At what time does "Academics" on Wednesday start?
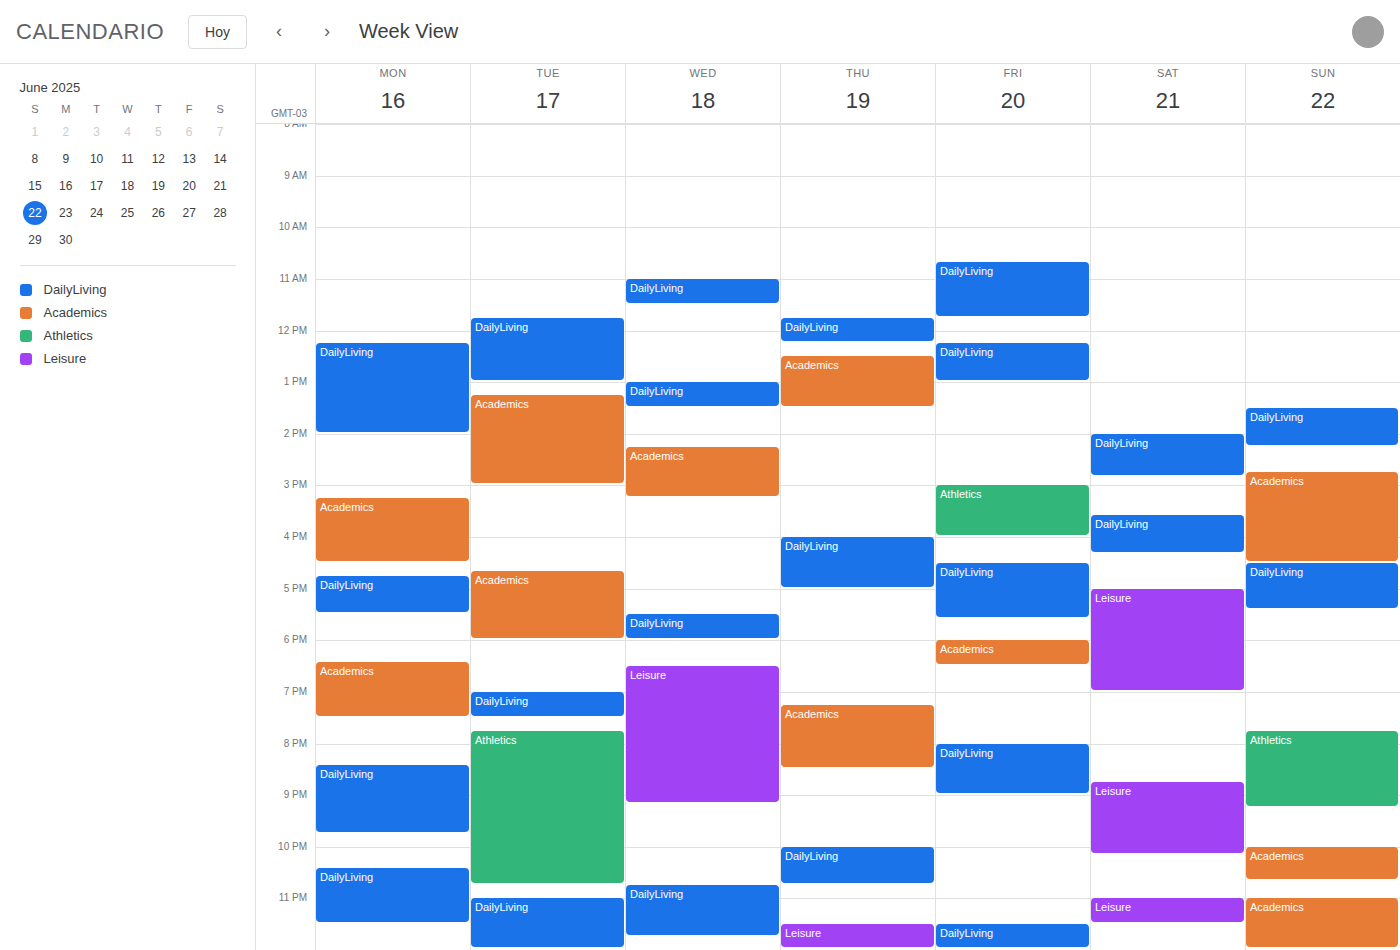
14:15